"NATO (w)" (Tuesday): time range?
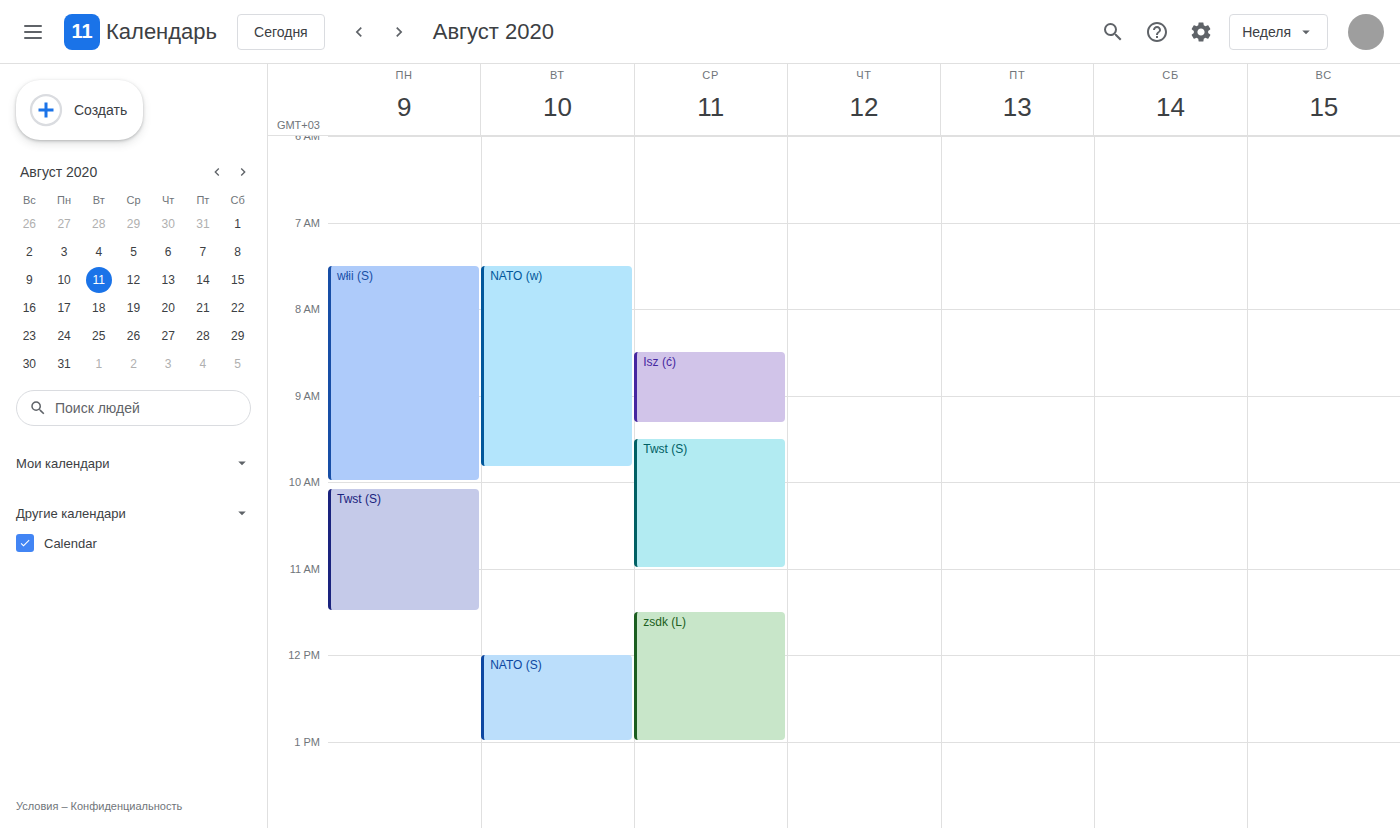
7:30 AM to 9:50 AM